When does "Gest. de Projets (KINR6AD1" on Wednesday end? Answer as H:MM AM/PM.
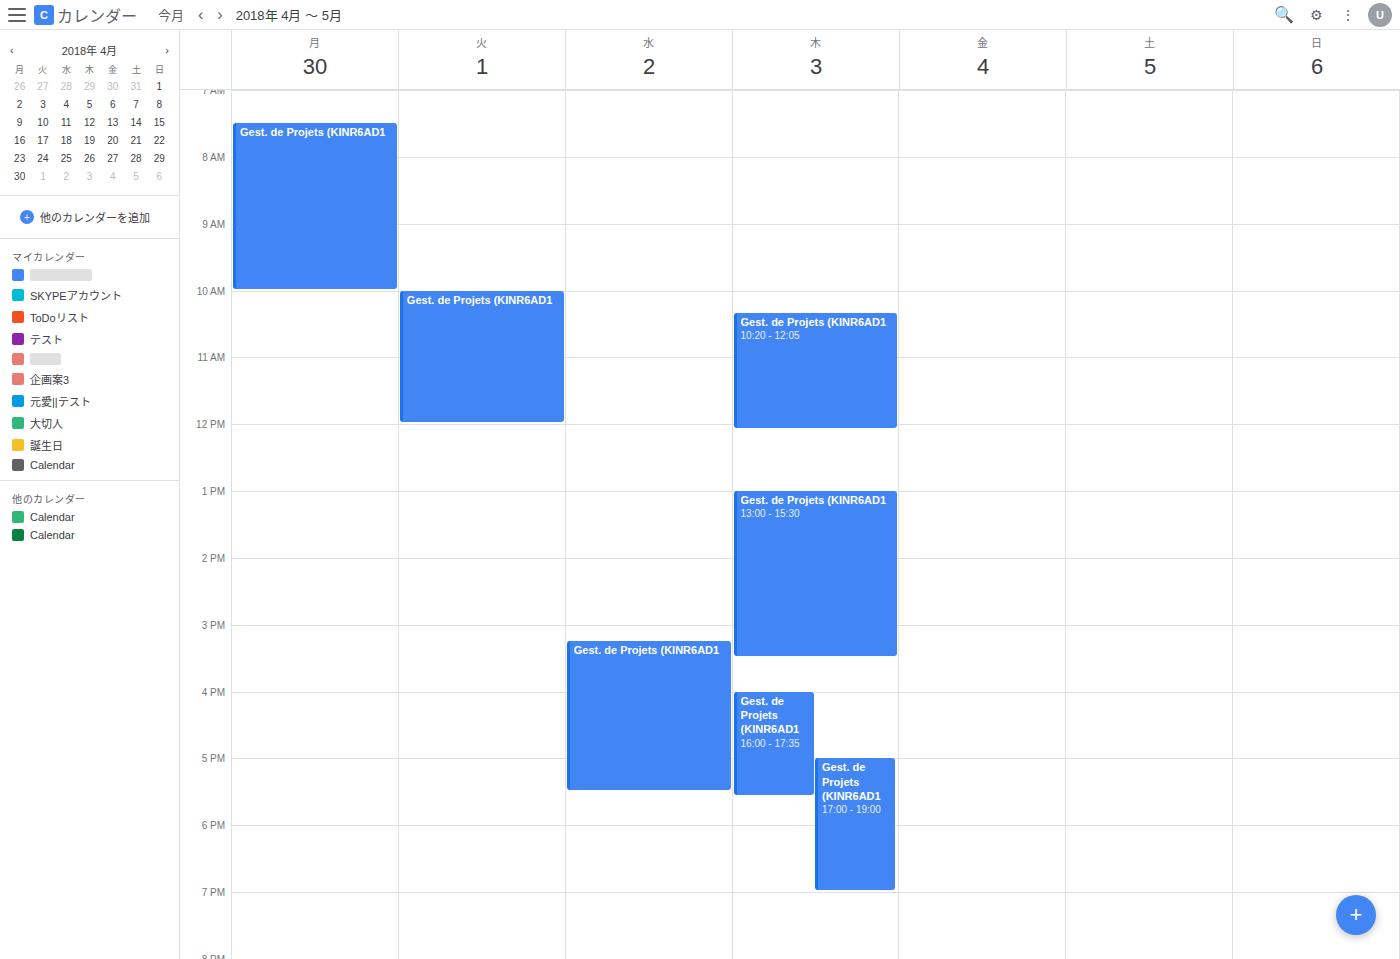
5:30 PM